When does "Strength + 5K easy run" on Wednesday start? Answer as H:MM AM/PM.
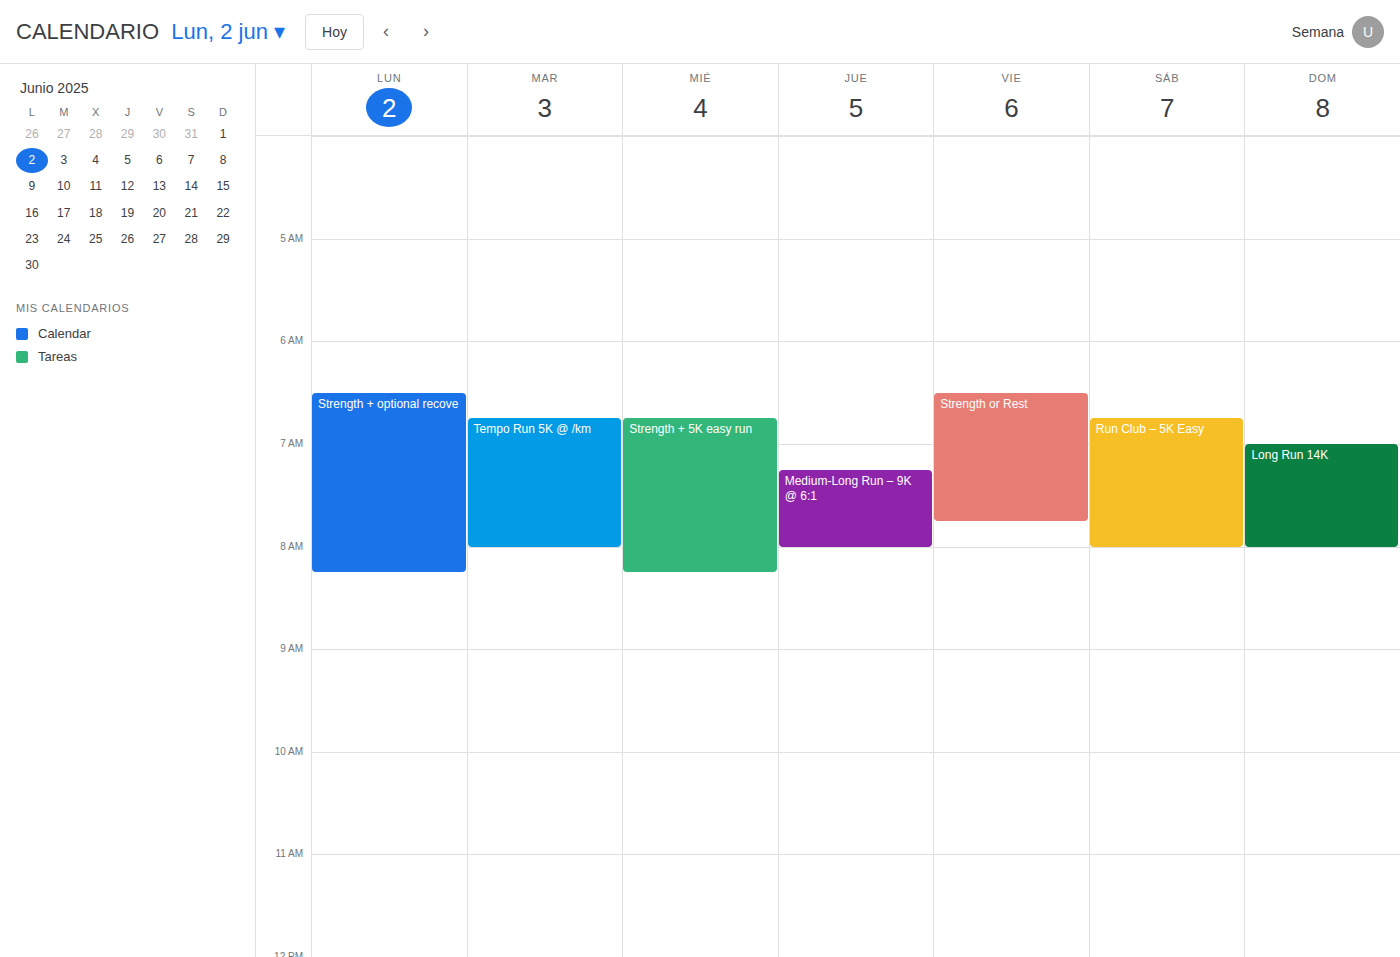
6:45 AM